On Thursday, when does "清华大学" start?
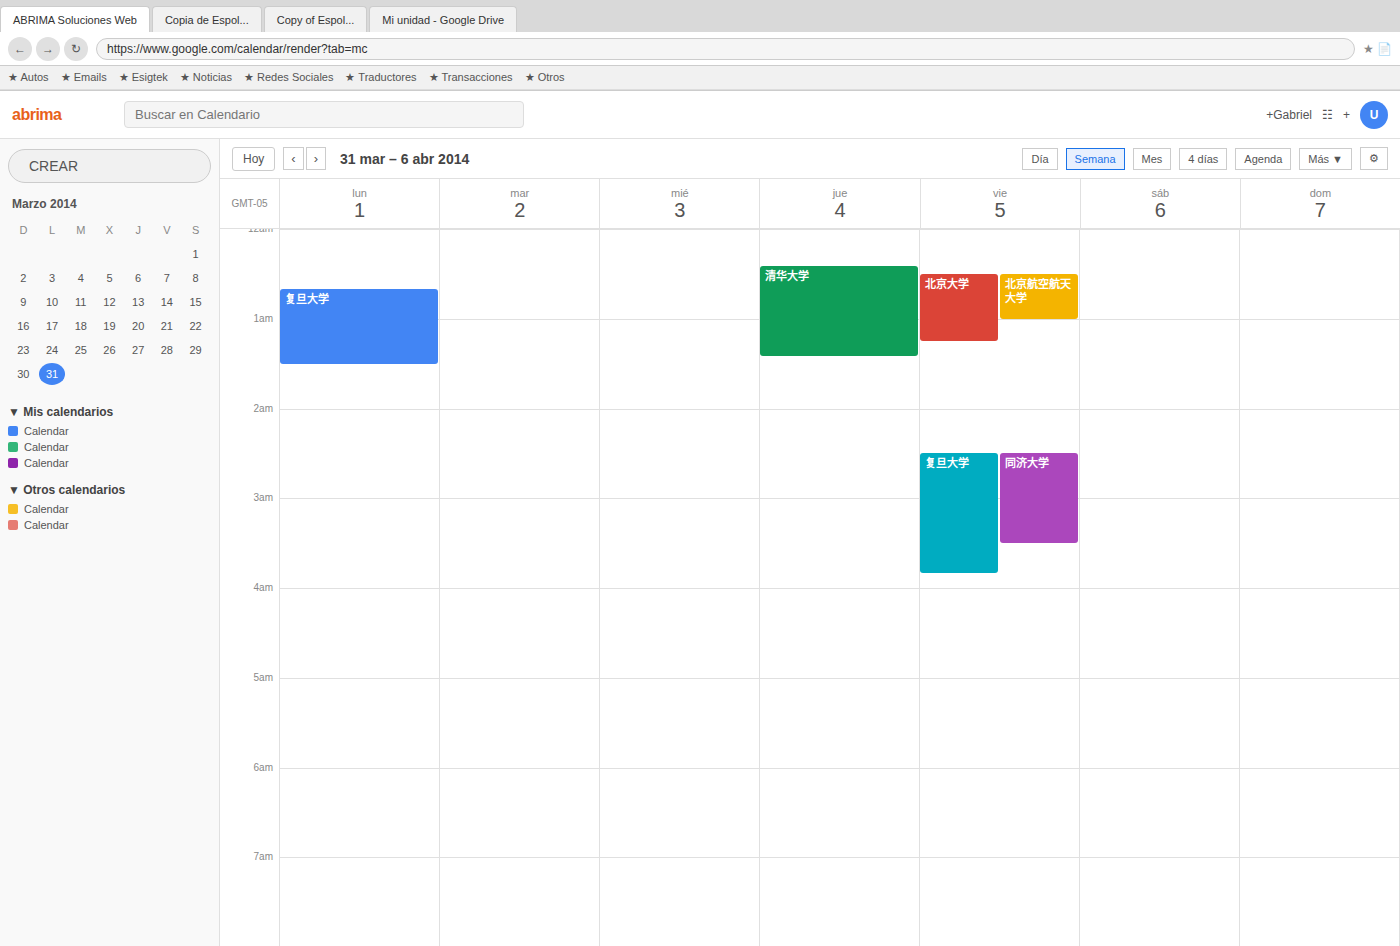
12:25 AM